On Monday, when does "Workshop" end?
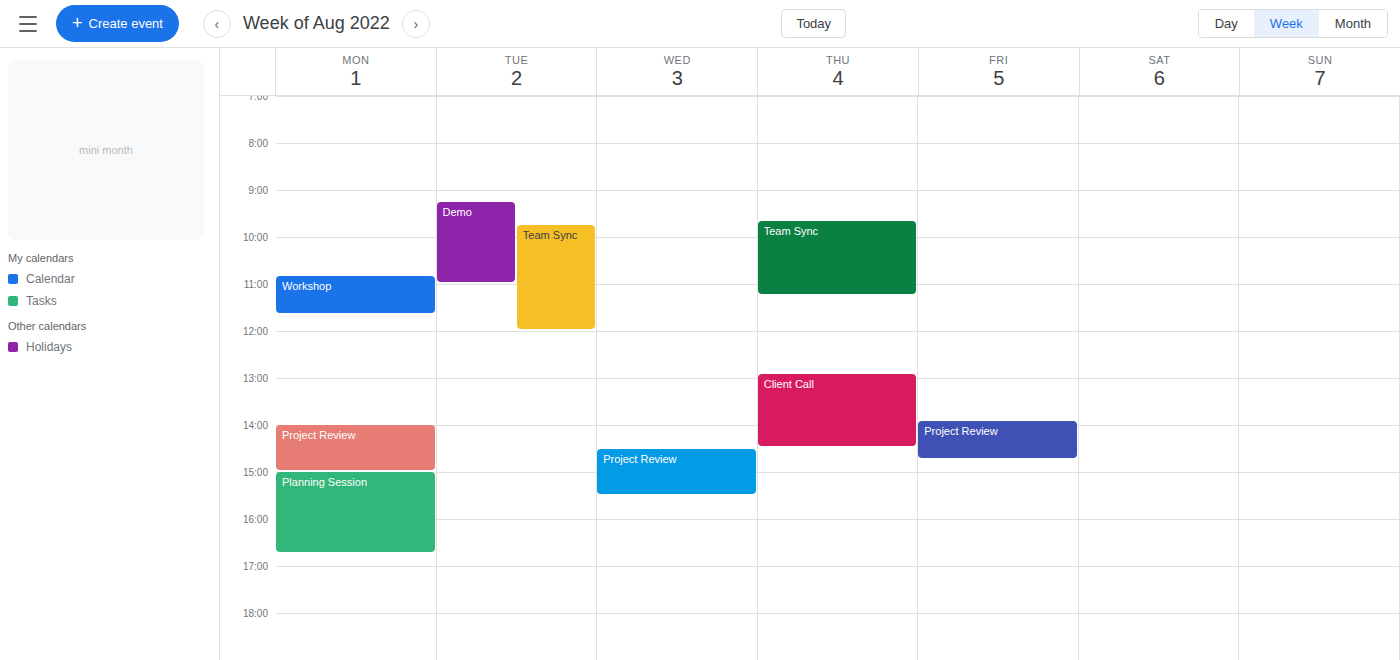
11:40 AM